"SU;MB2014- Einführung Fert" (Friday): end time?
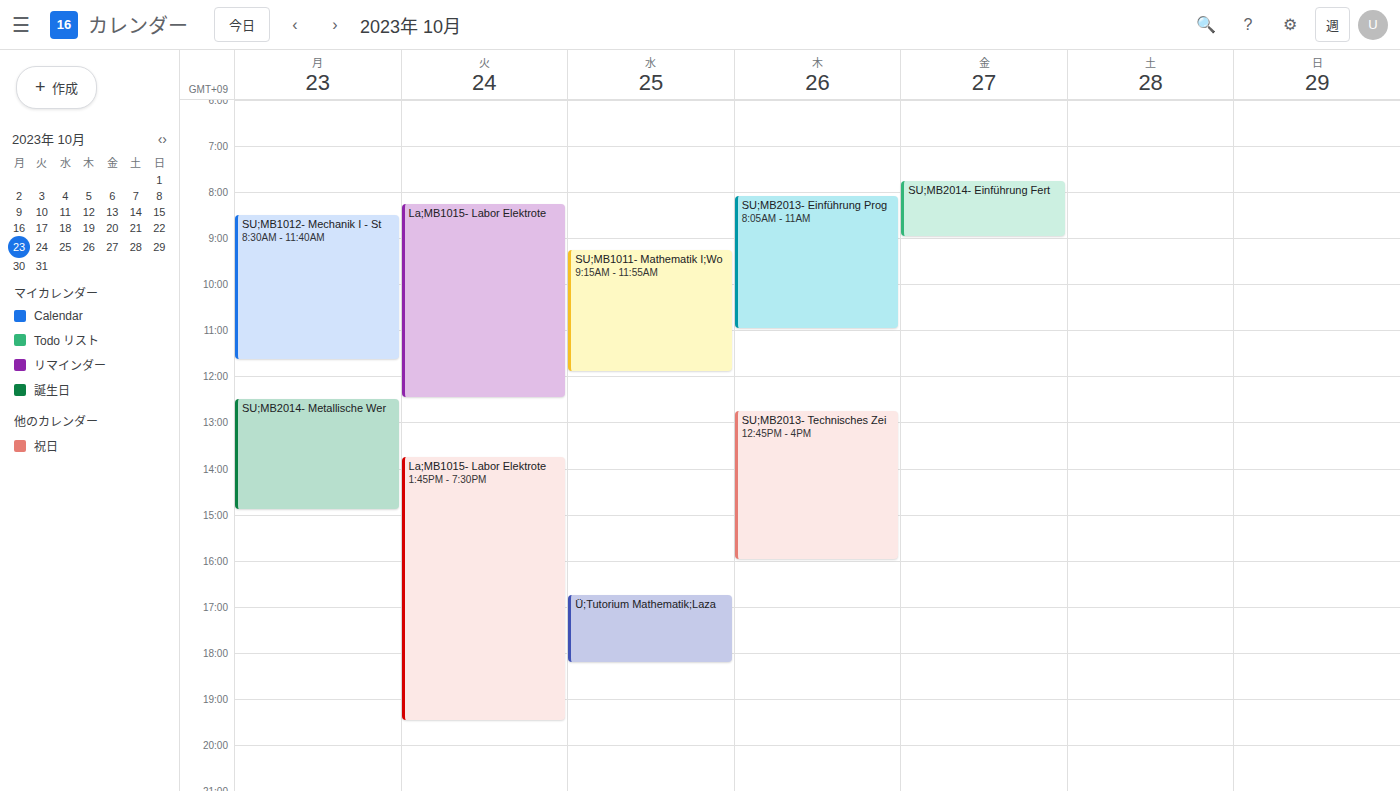
9:00 AM